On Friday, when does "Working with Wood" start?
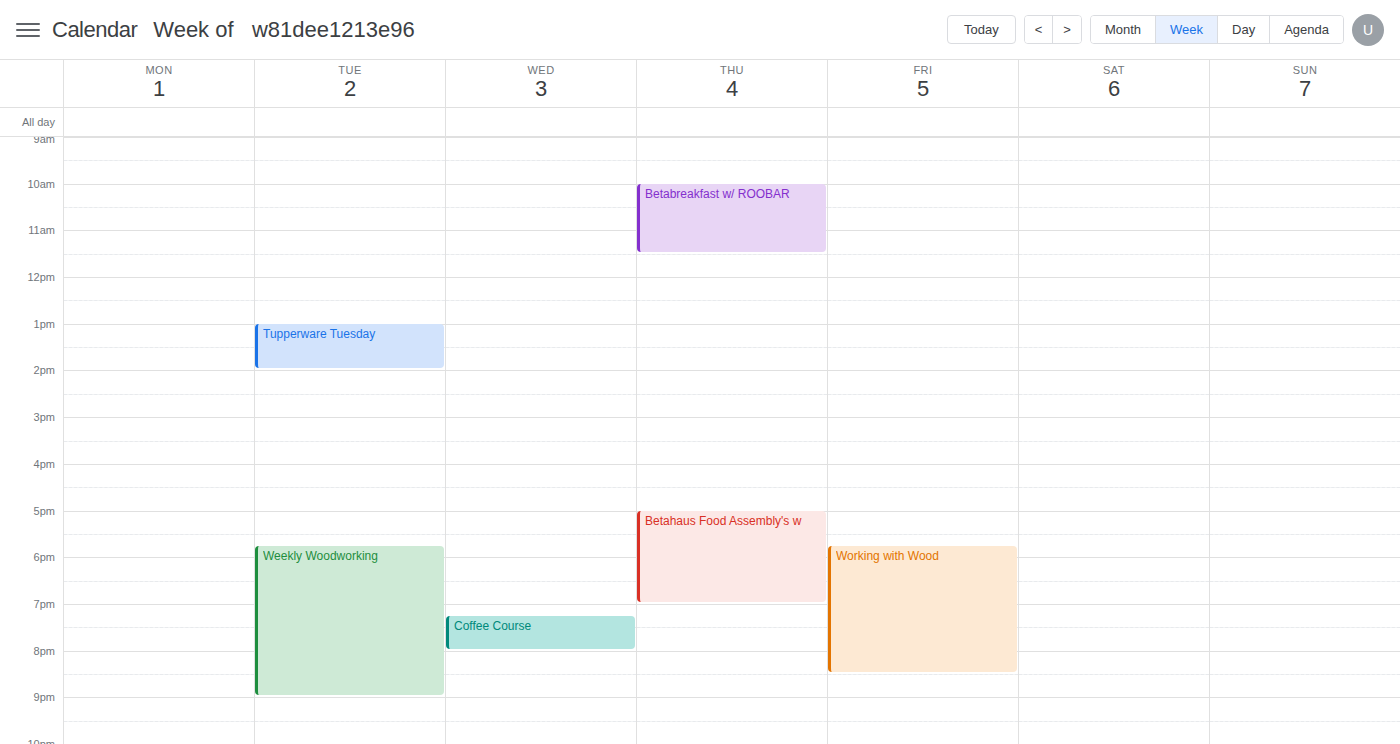
5:45 PM